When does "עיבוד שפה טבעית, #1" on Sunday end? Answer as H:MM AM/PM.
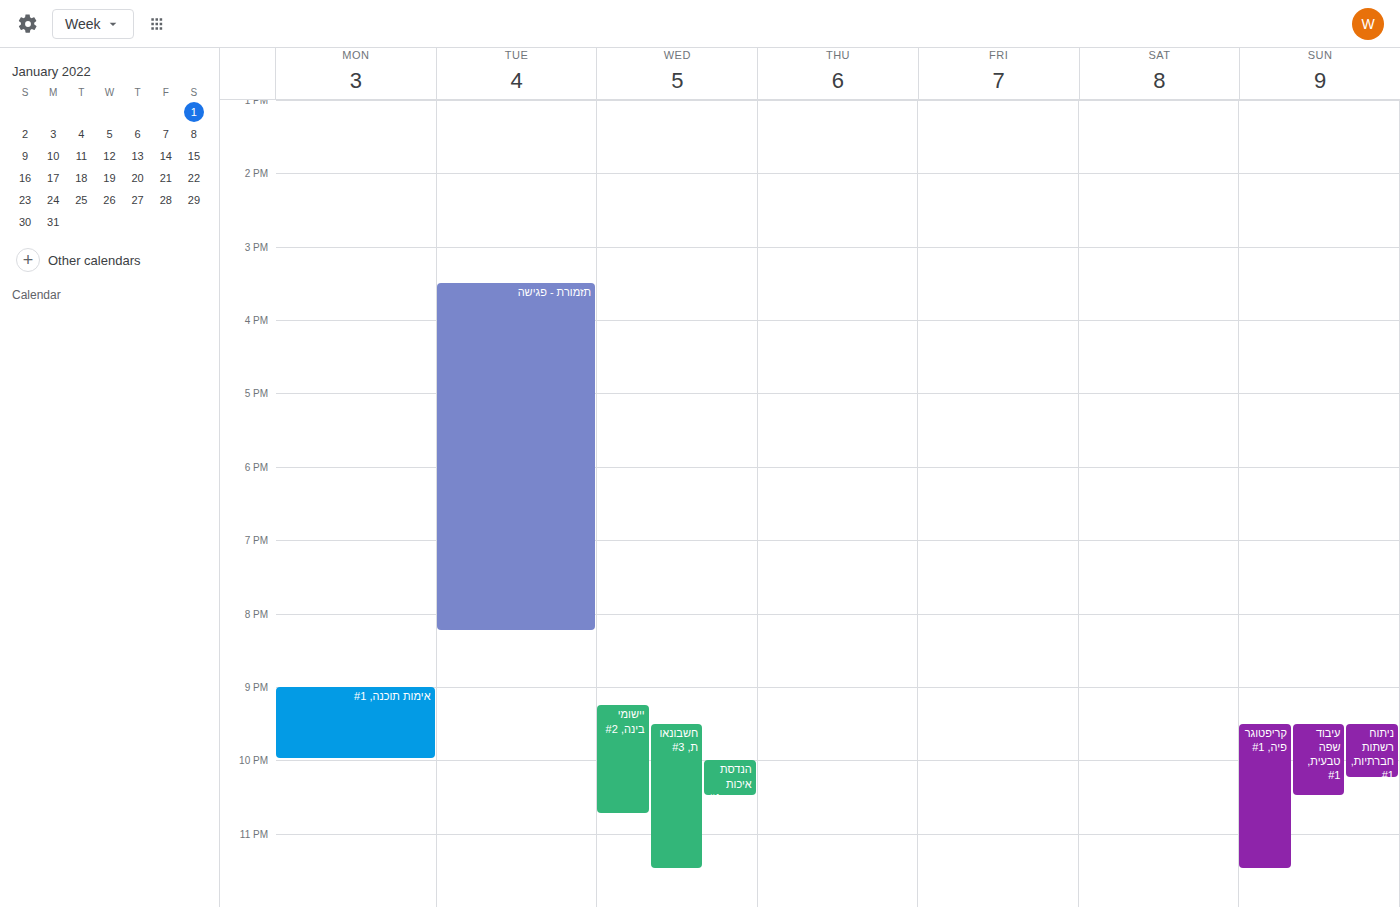
10:30 PM